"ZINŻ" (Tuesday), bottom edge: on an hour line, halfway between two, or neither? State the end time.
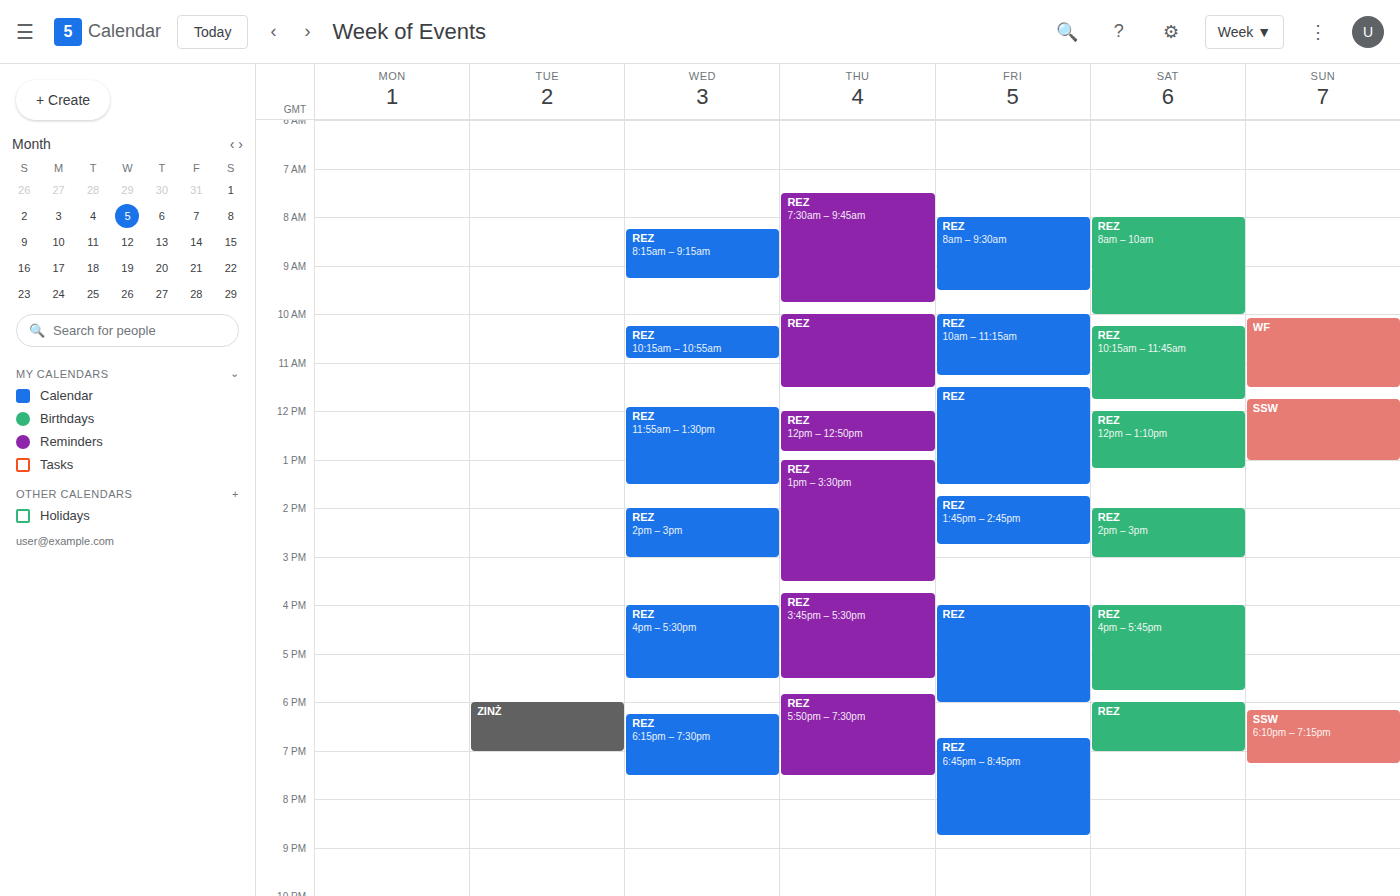
7:00 PM -- exactly on the 7 PM line.